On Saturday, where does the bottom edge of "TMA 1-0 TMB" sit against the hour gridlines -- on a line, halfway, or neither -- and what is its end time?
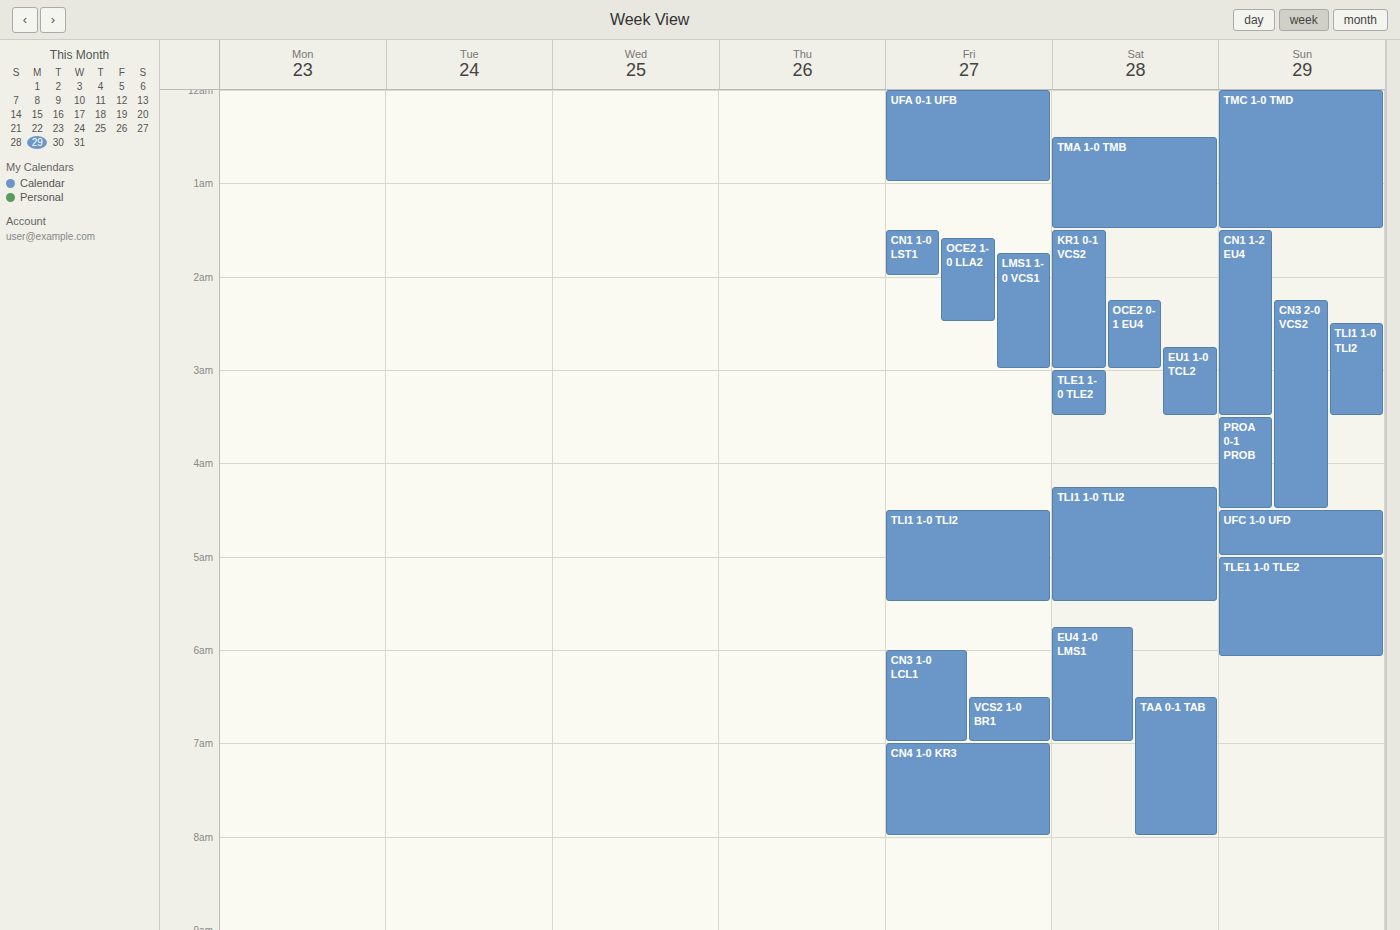
1:30 AM -- halfway between the 1 AM and 2 AM lines.